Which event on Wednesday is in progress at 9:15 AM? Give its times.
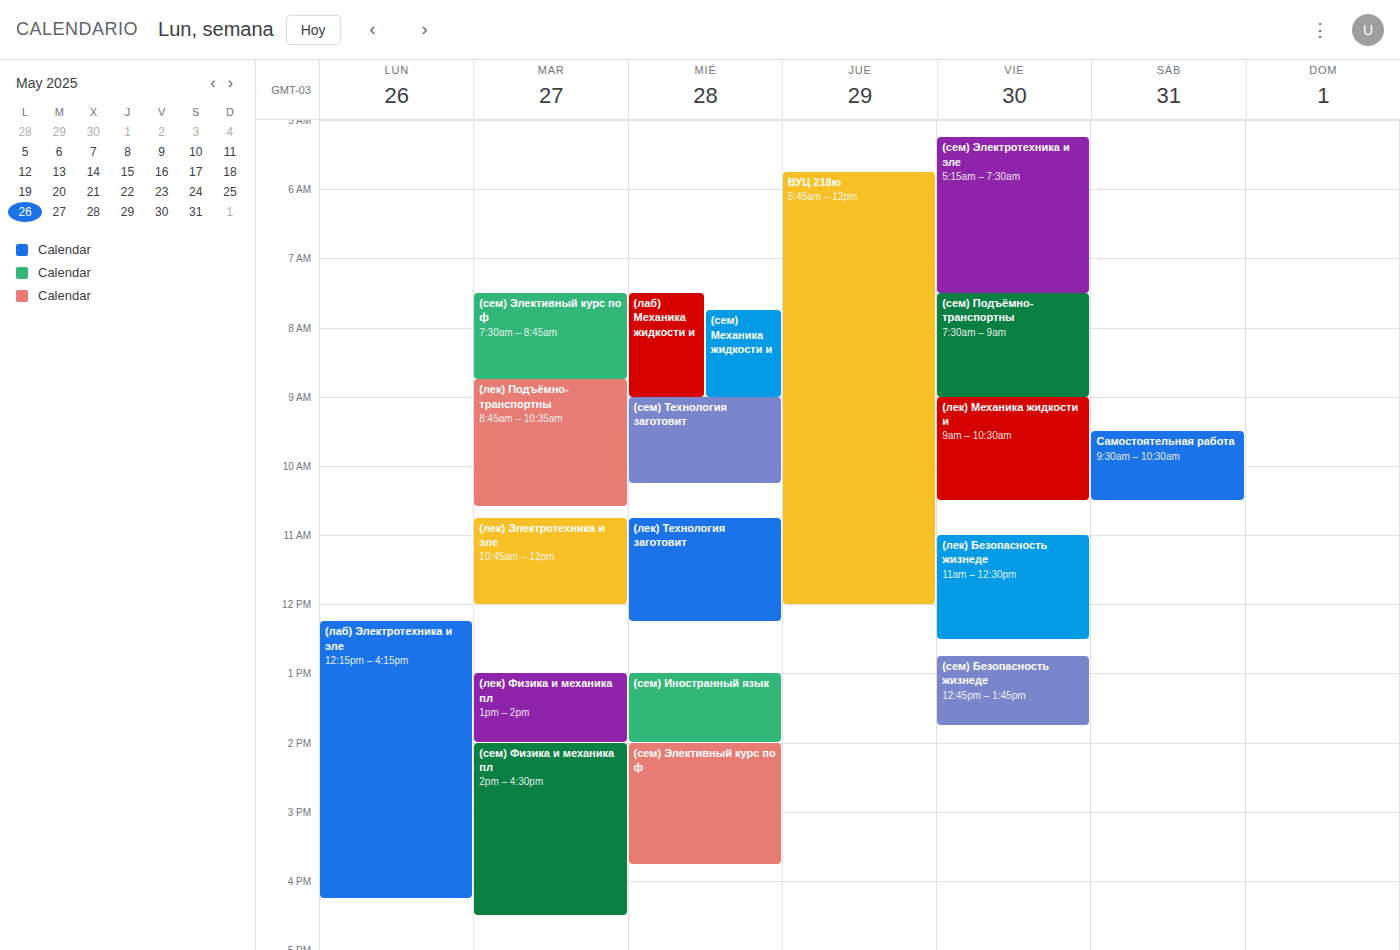
"(сем) Технология заготовит", 9:00 AM to 10:15 AM